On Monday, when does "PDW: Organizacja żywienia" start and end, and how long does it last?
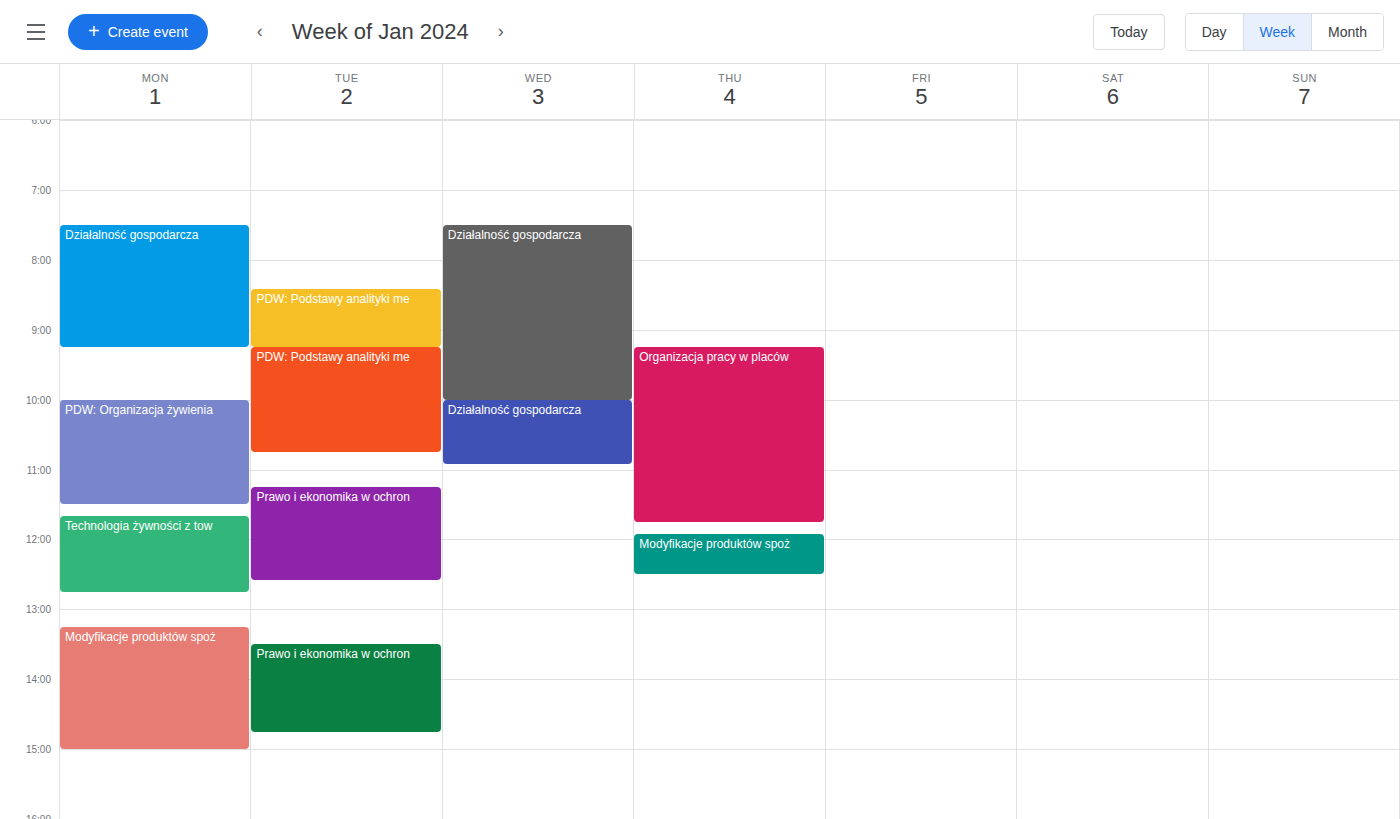
10:00 AM to 11:30 AM, 1 hour 30 minutes